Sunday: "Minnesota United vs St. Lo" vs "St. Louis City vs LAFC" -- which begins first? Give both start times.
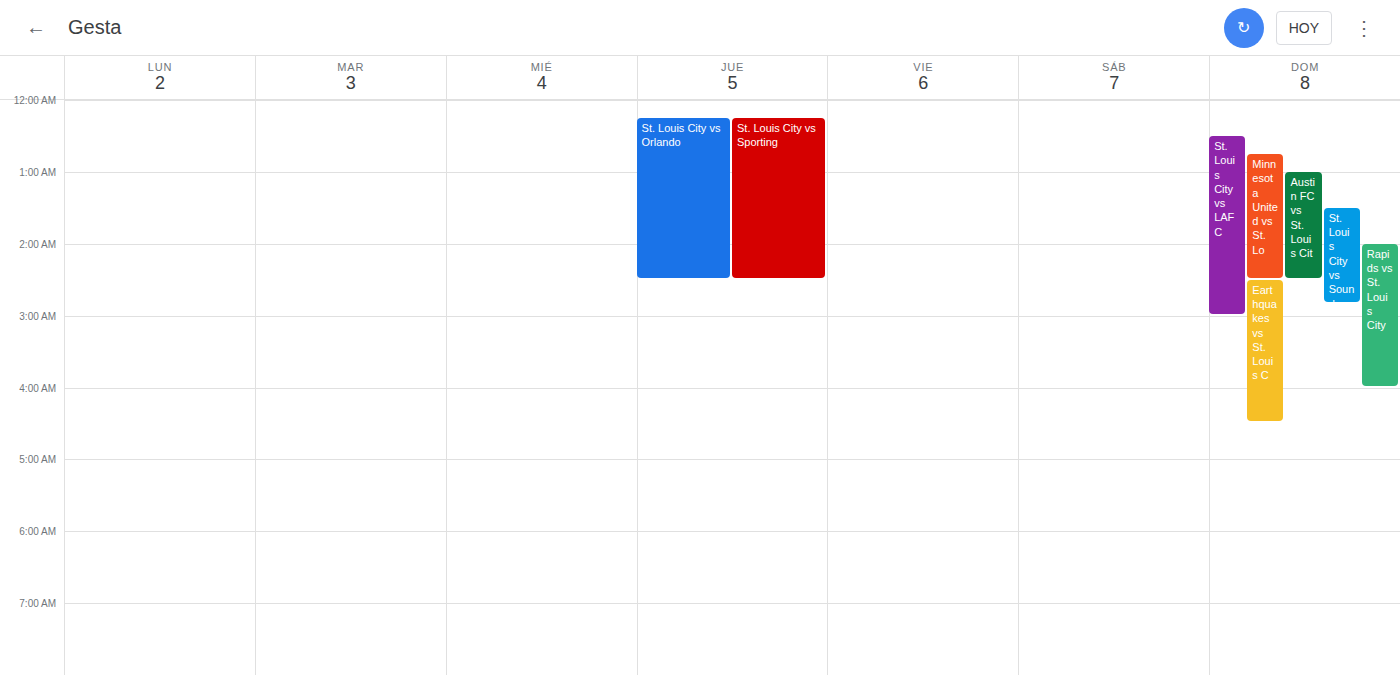
"St. Louis City vs LAFC" 12:30 AM; "Minnesota United vs St. Lo" 12:45 AM.